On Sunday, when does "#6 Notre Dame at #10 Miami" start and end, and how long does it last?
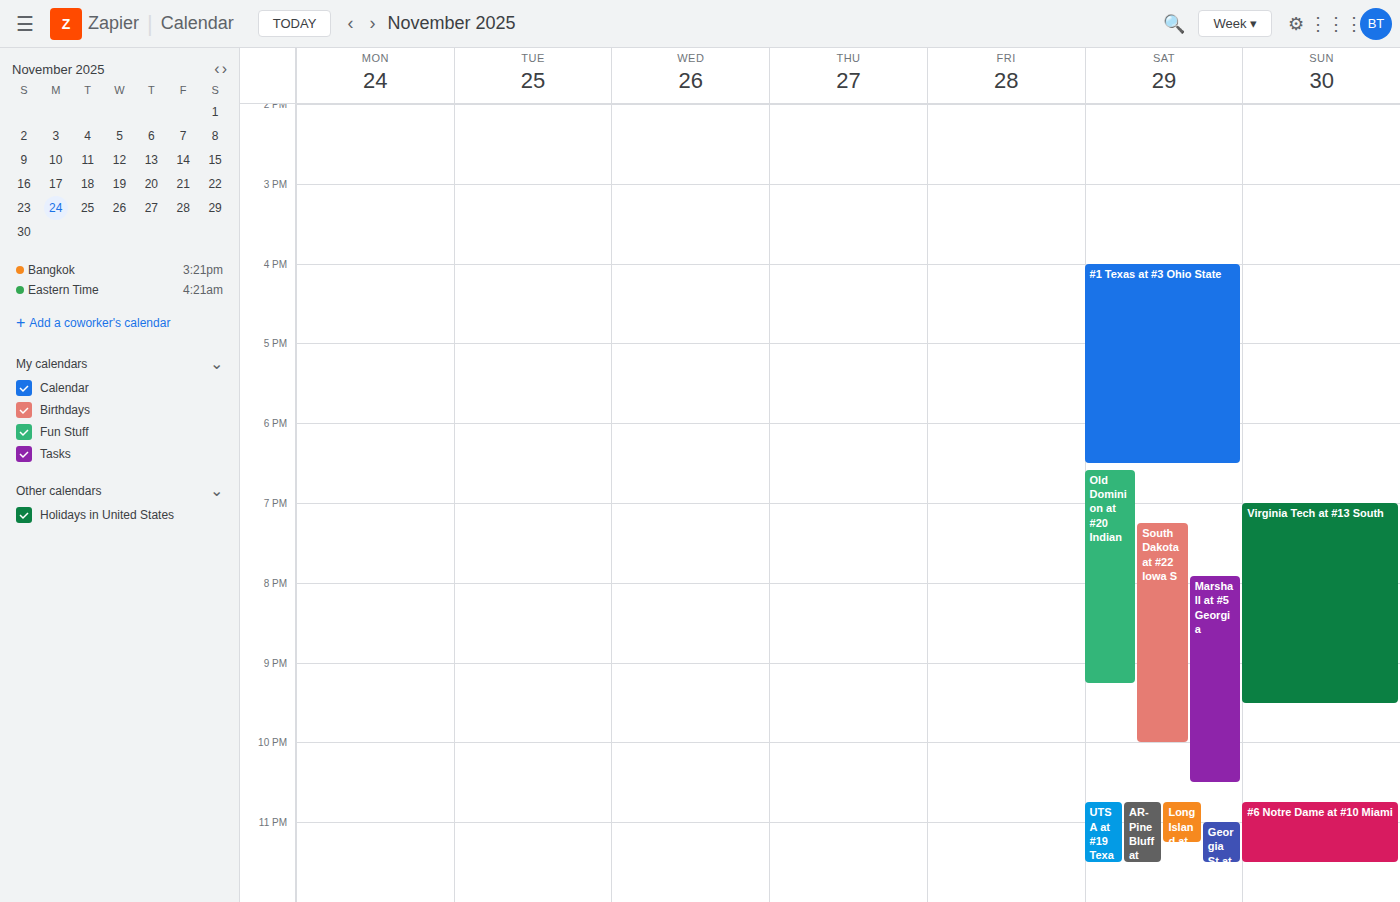
10:45 PM to 11:30 PM, 45 minutes